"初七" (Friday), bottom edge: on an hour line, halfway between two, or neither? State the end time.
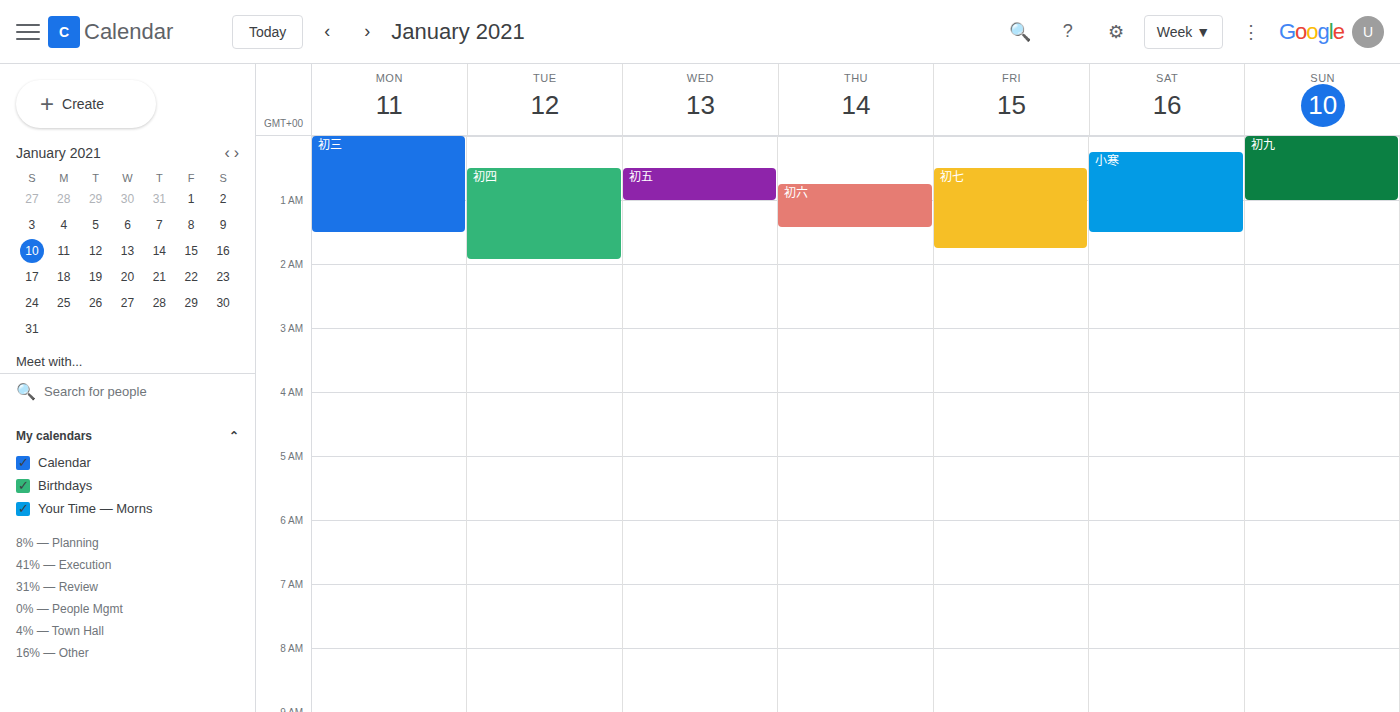
1:45 AM -- neither: three quarters of the way from the 1 AM line to the 2 AM line.